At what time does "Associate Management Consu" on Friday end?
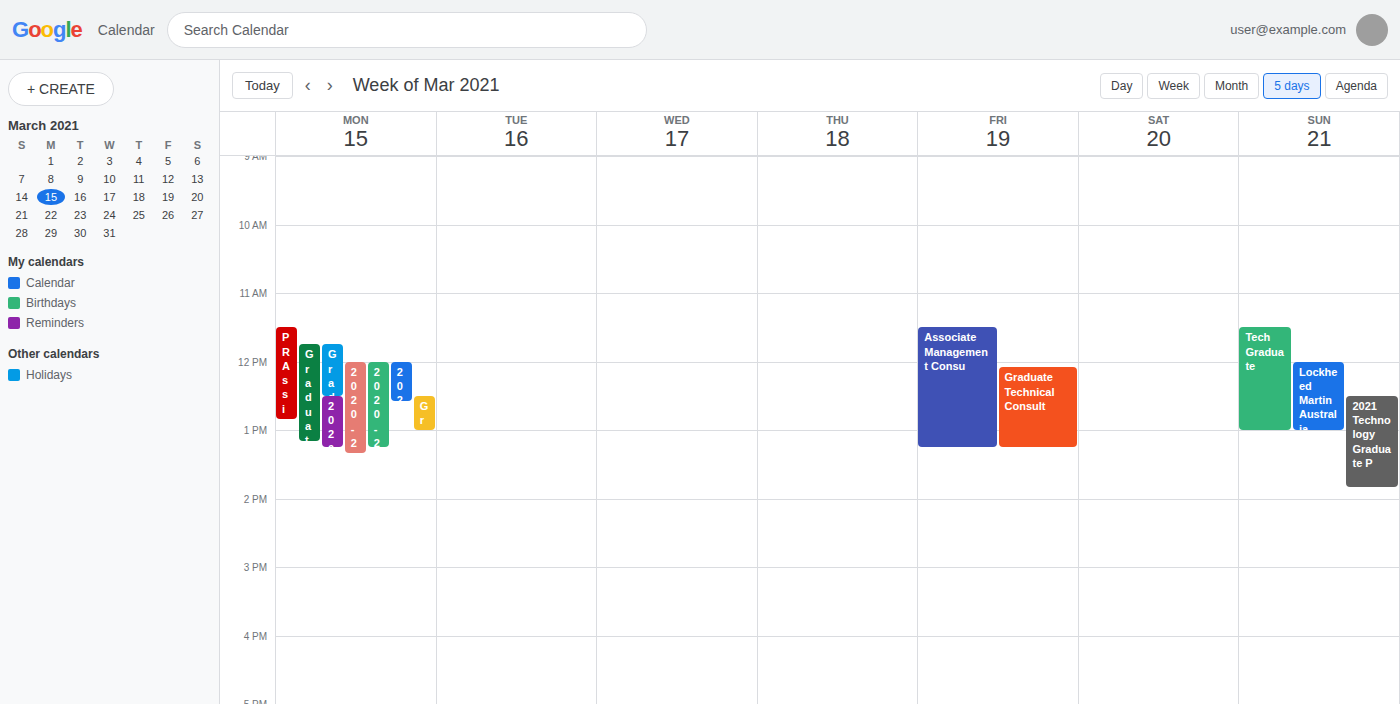
1:15 PM